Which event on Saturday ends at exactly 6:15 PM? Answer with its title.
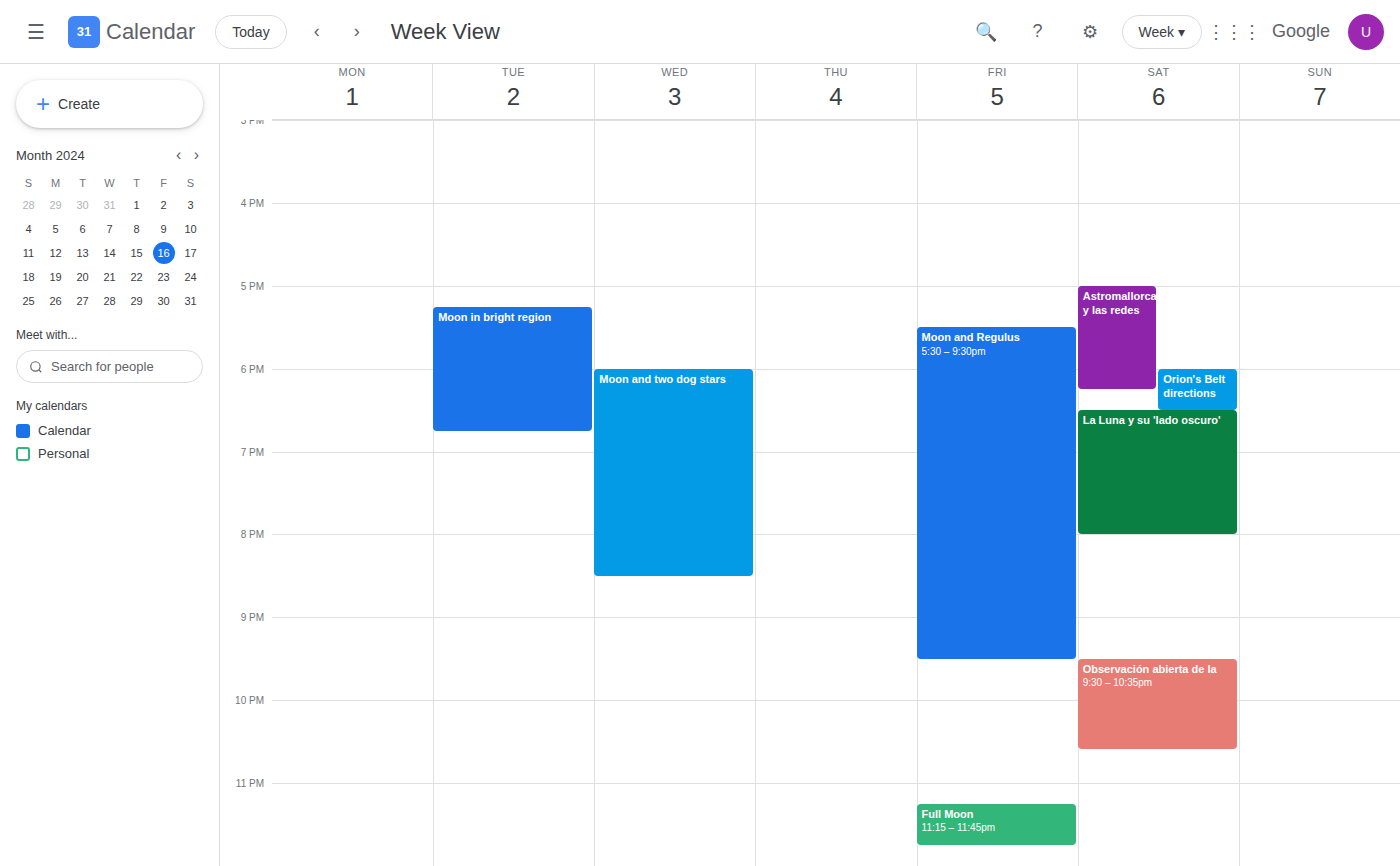
"Astromallorca y las redes"